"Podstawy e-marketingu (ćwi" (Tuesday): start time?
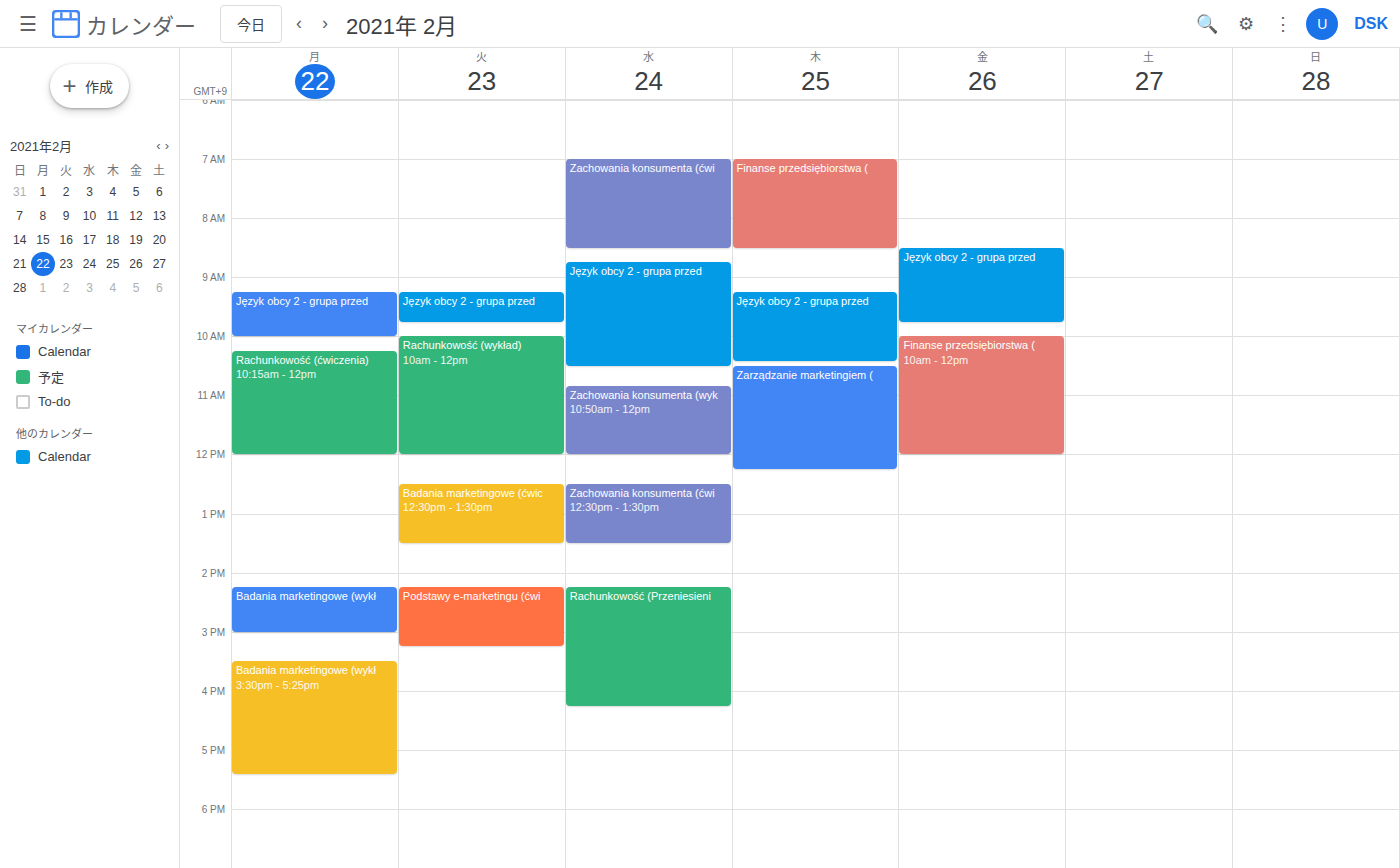
14:15